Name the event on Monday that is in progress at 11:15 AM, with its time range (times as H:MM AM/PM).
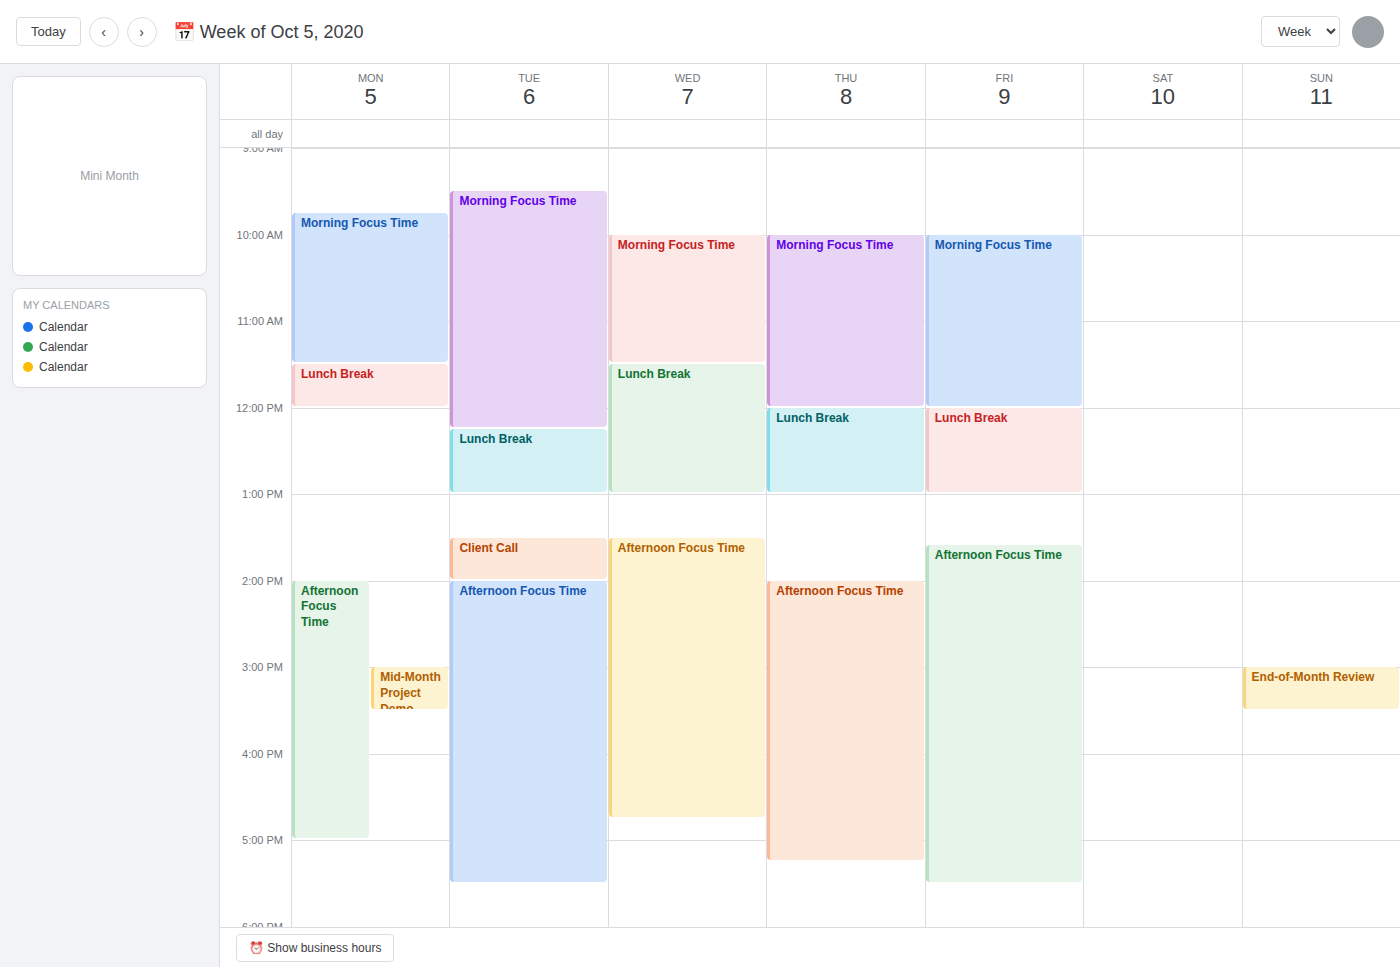
"Morning Focus Time", 9:45 AM to 11:30 AM